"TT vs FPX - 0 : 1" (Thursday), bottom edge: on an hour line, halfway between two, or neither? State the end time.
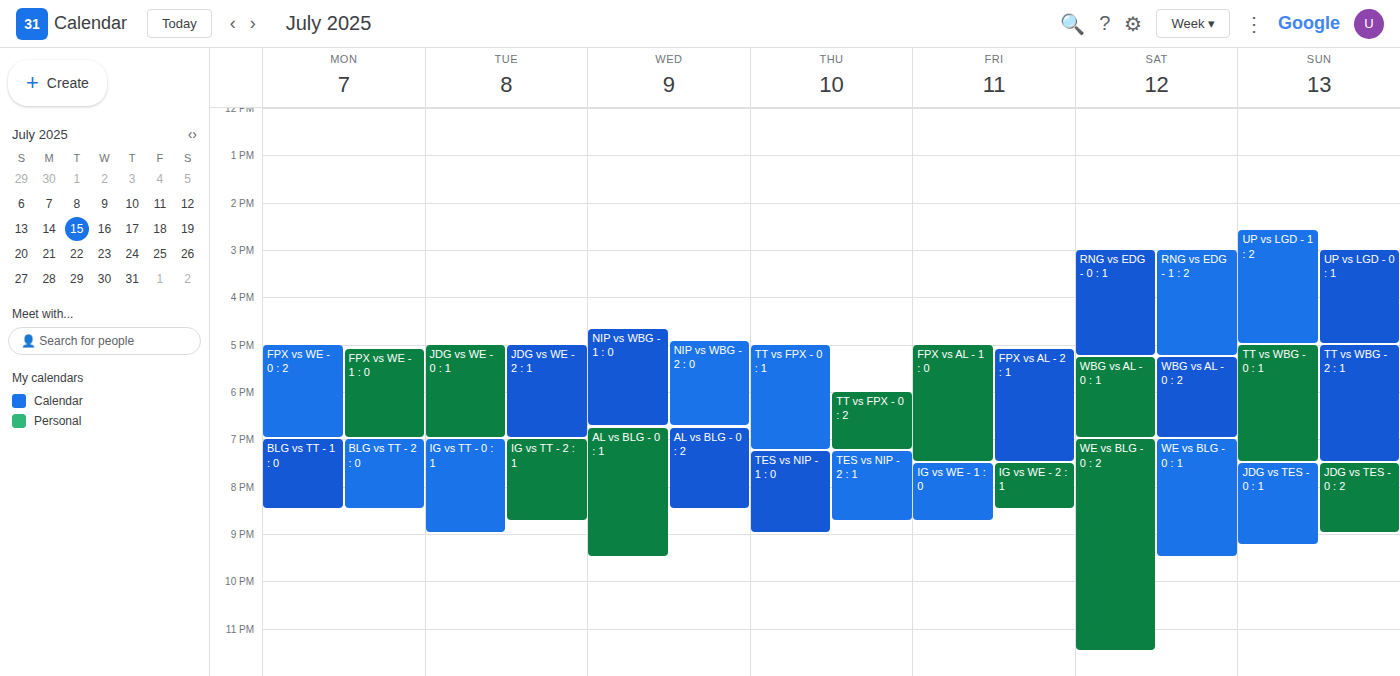
7:15 PM -- neither: a quarter of the way from the 7 PM line to the 8 PM line.